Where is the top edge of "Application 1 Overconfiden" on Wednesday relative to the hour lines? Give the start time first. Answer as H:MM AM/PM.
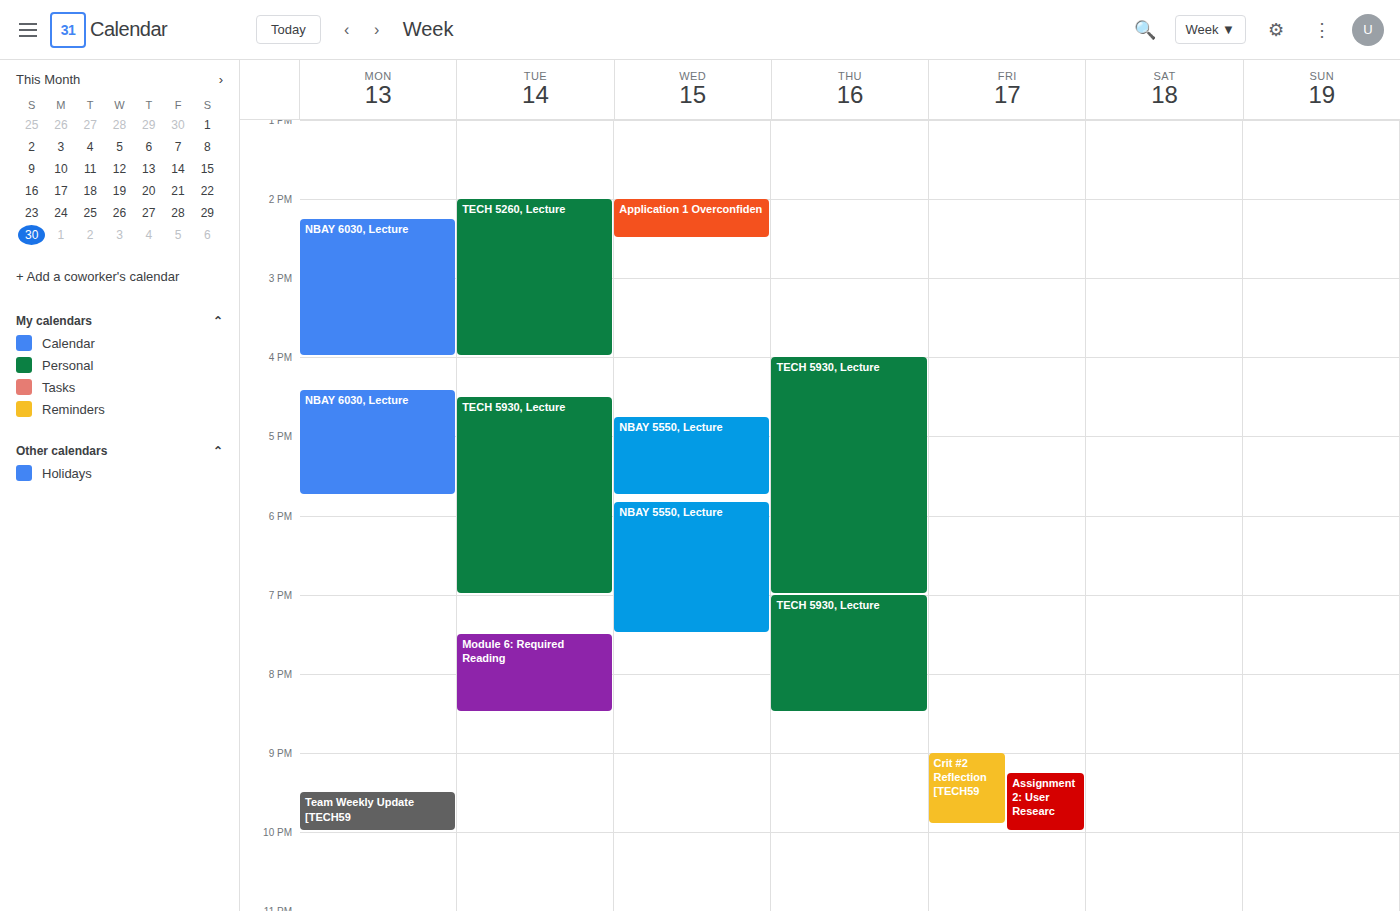
2:00 PM -- exactly on the 2 PM line.